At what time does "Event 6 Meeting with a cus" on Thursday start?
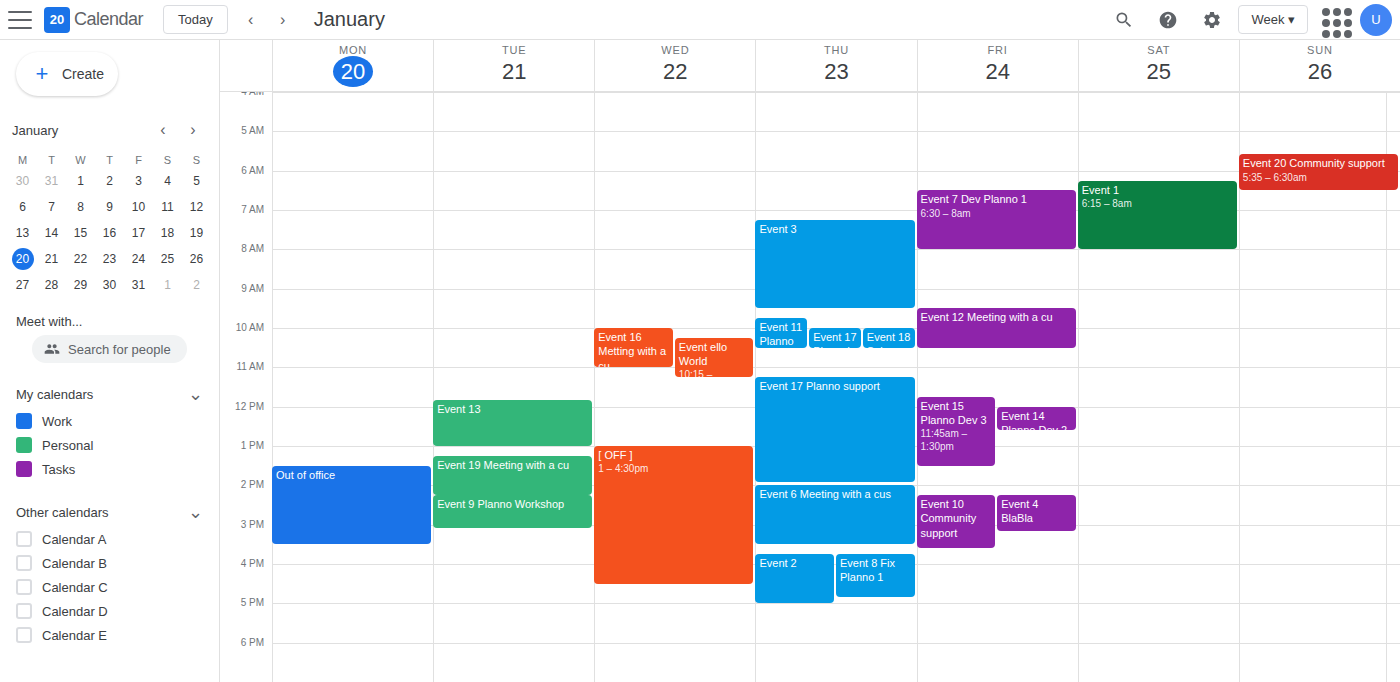
2:00 PM